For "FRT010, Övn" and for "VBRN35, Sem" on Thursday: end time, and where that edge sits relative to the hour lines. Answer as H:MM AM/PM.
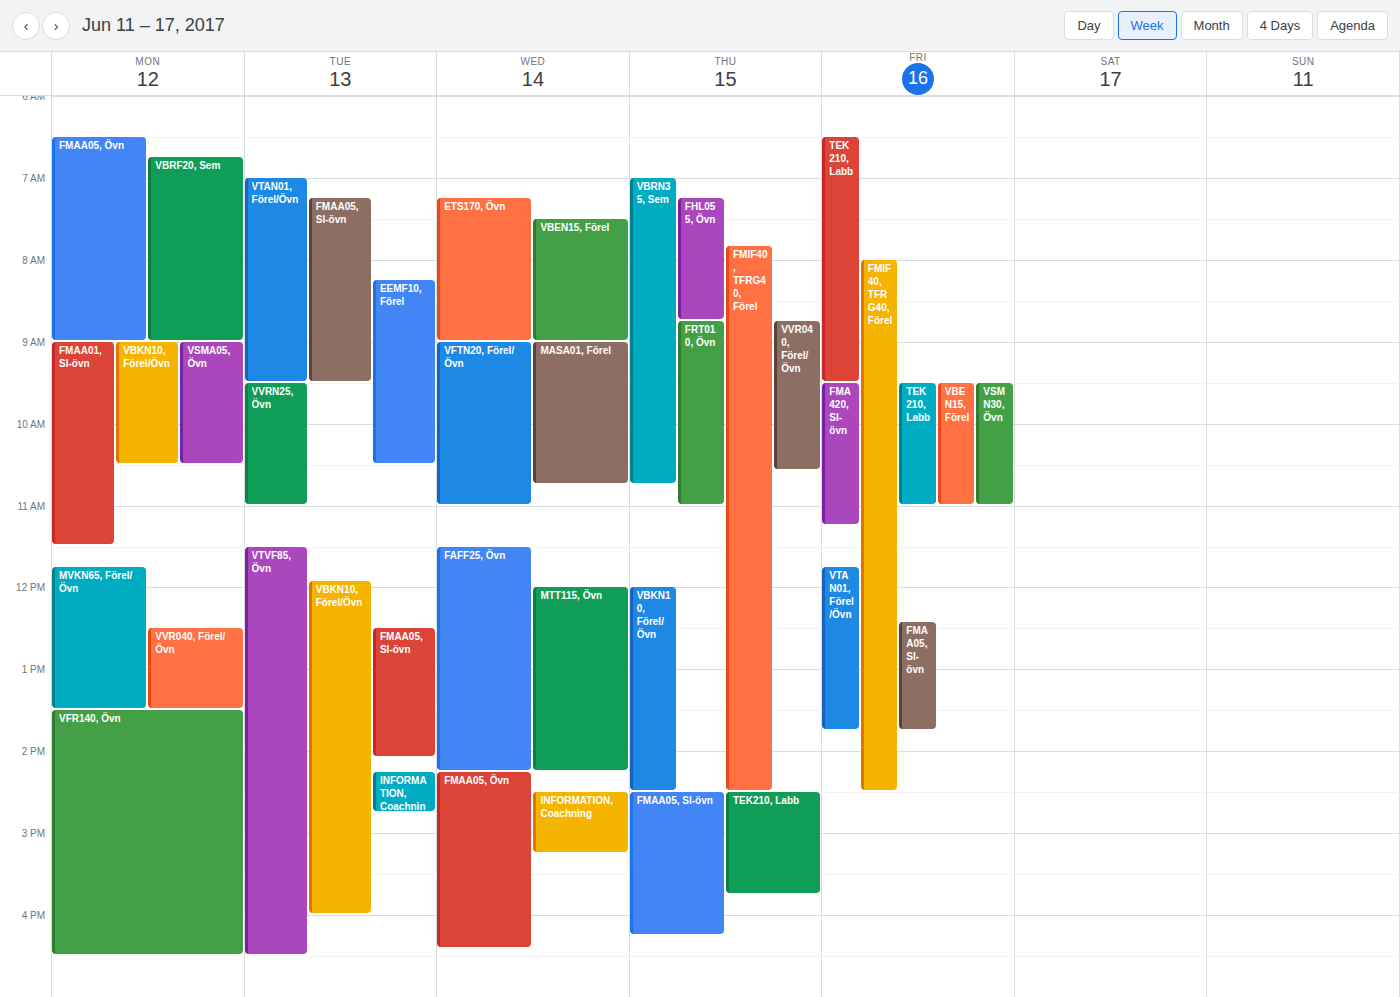
"FRT010, Övn": 11:00 AM, exactly on the 11 AM line. "VBRN35, Sem": 10:45 AM, neither: three quarters of the way from the 10 AM line to the 11 AM line.